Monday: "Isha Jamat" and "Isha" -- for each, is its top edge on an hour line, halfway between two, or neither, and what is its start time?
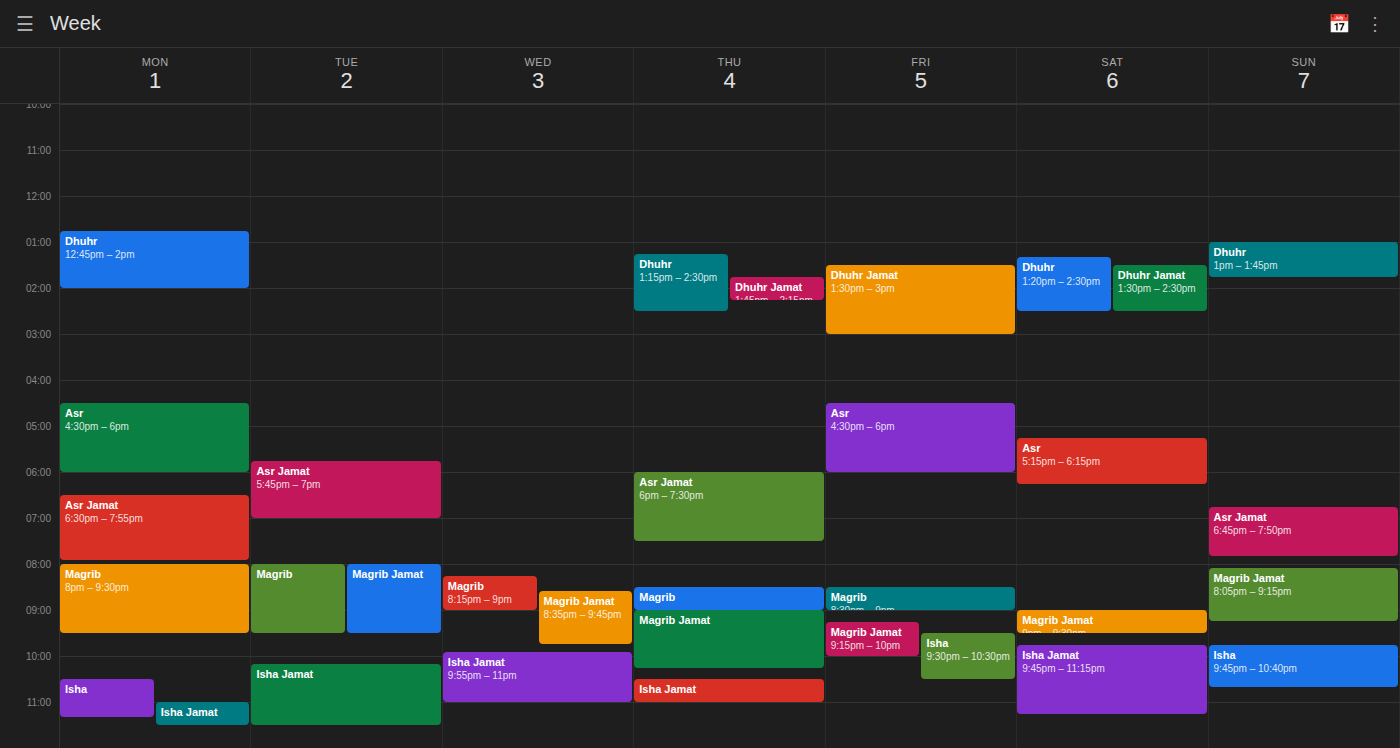
"Isha Jamat": 11:00 PM, exactly on the 11 PM line. "Isha": 10:30 PM, halfway between the 10 PM and 11 PM lines.